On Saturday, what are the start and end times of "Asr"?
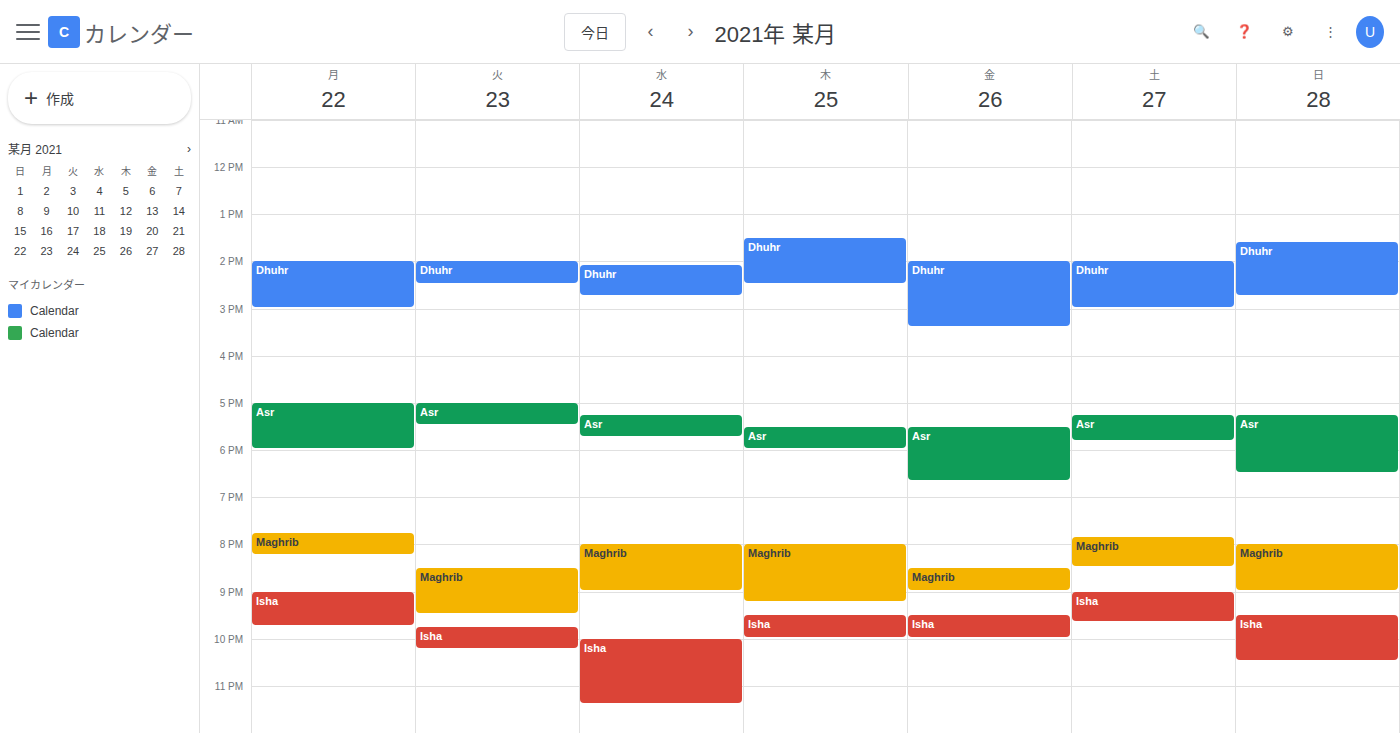
5:15 PM to 5:50 PM